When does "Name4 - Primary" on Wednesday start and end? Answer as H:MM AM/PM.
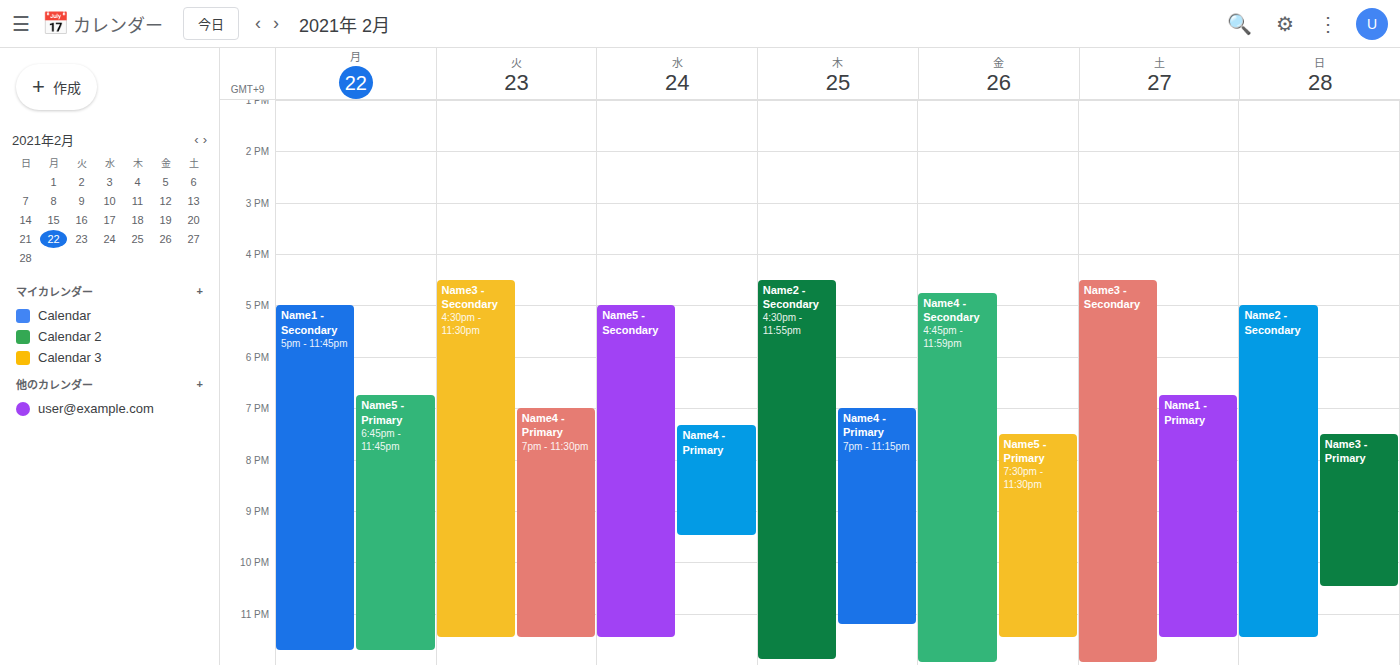
7:20 PM to 9:30 PM